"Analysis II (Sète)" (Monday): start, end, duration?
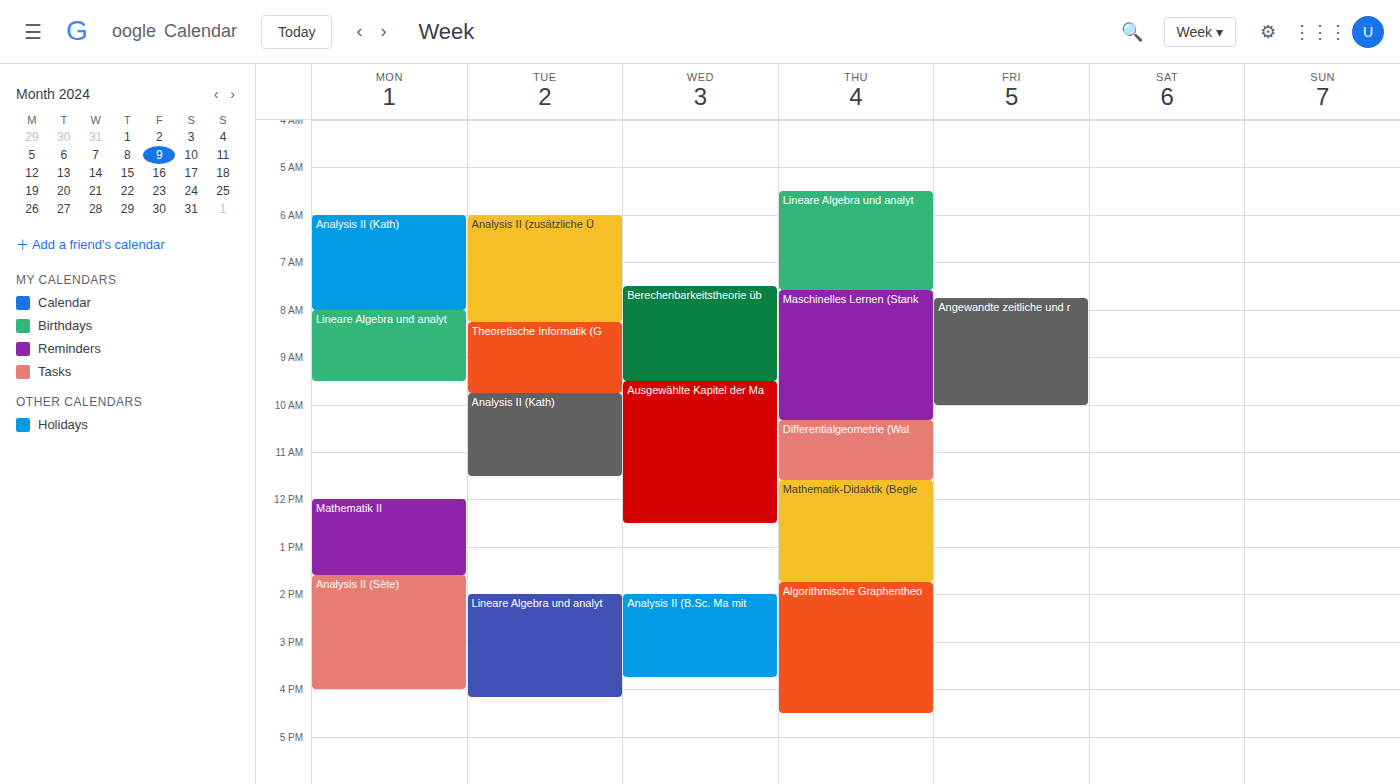
1:35 PM to 4:00 PM, 2 hours 25 minutes